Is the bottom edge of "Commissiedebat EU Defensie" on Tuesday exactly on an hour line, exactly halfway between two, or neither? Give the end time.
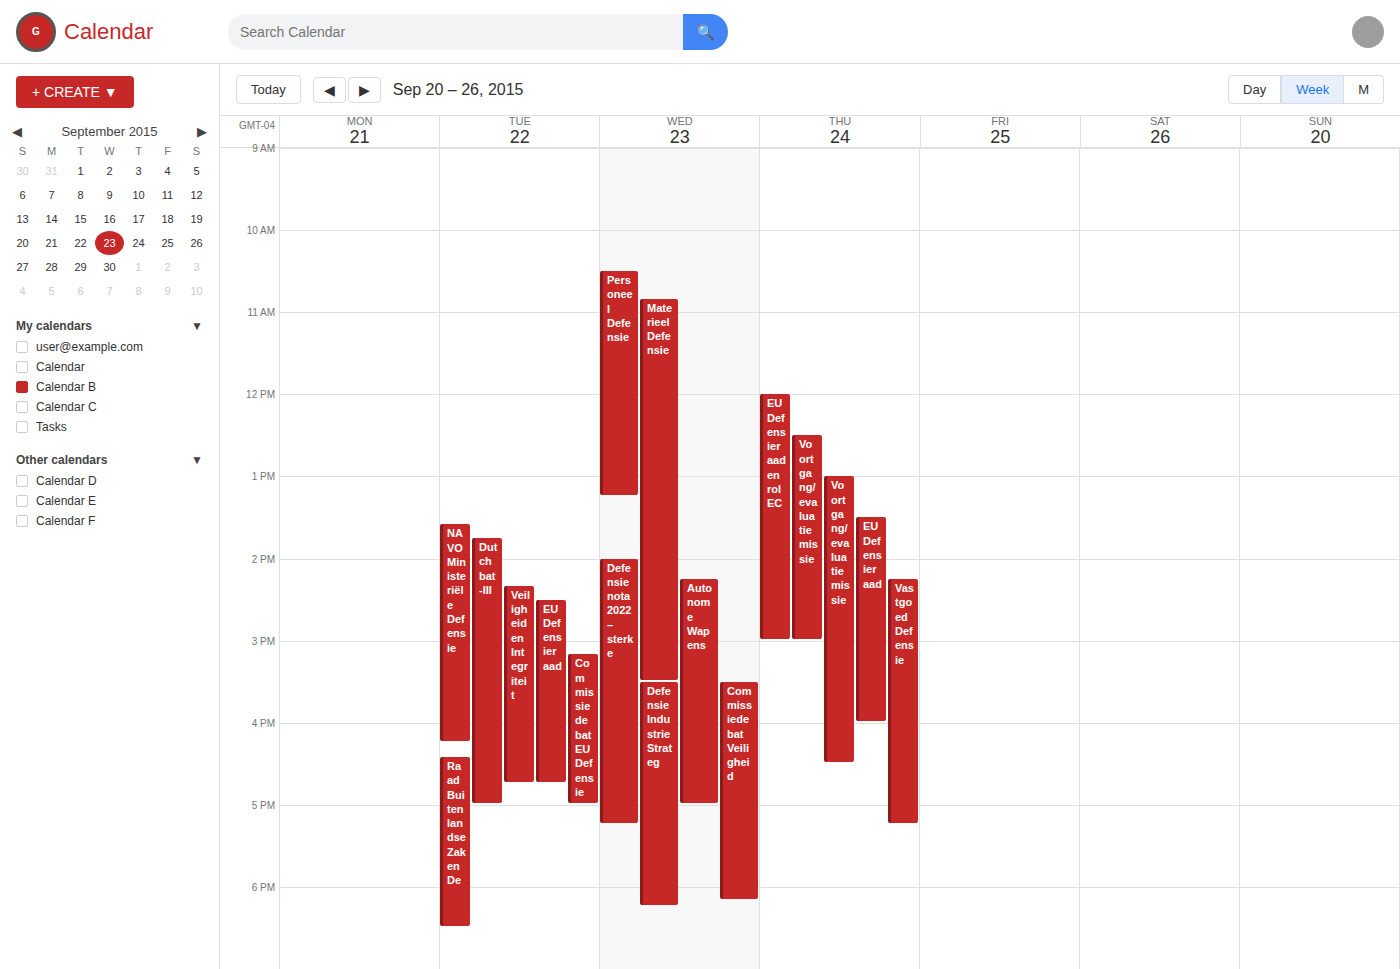
5:00 PM -- exactly on the 5 PM line.